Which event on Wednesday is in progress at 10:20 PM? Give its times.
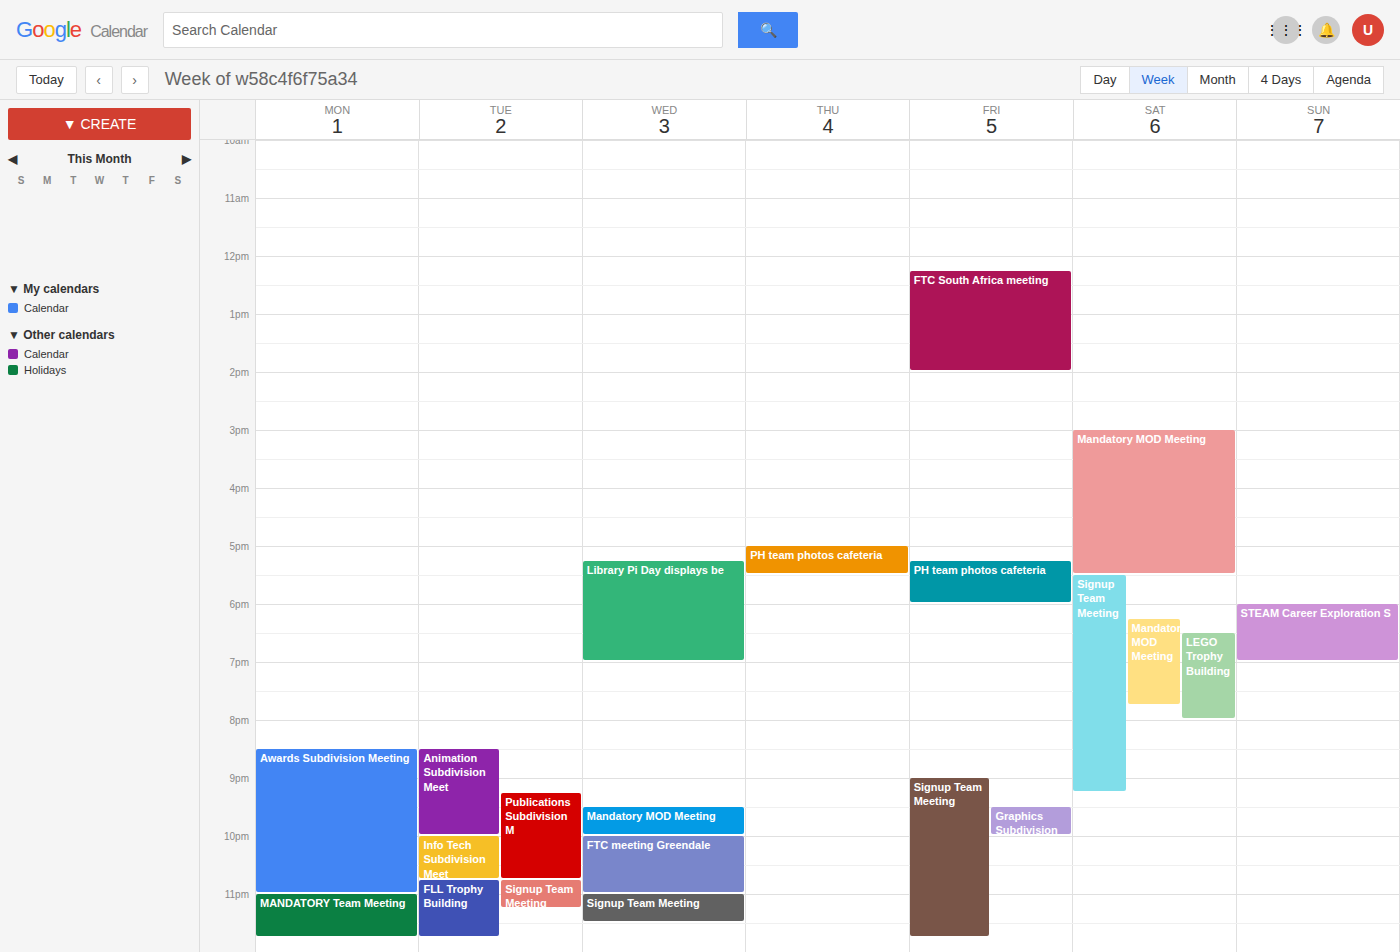
"FTC meeting Greendale", 10:00 PM to 11:00 PM